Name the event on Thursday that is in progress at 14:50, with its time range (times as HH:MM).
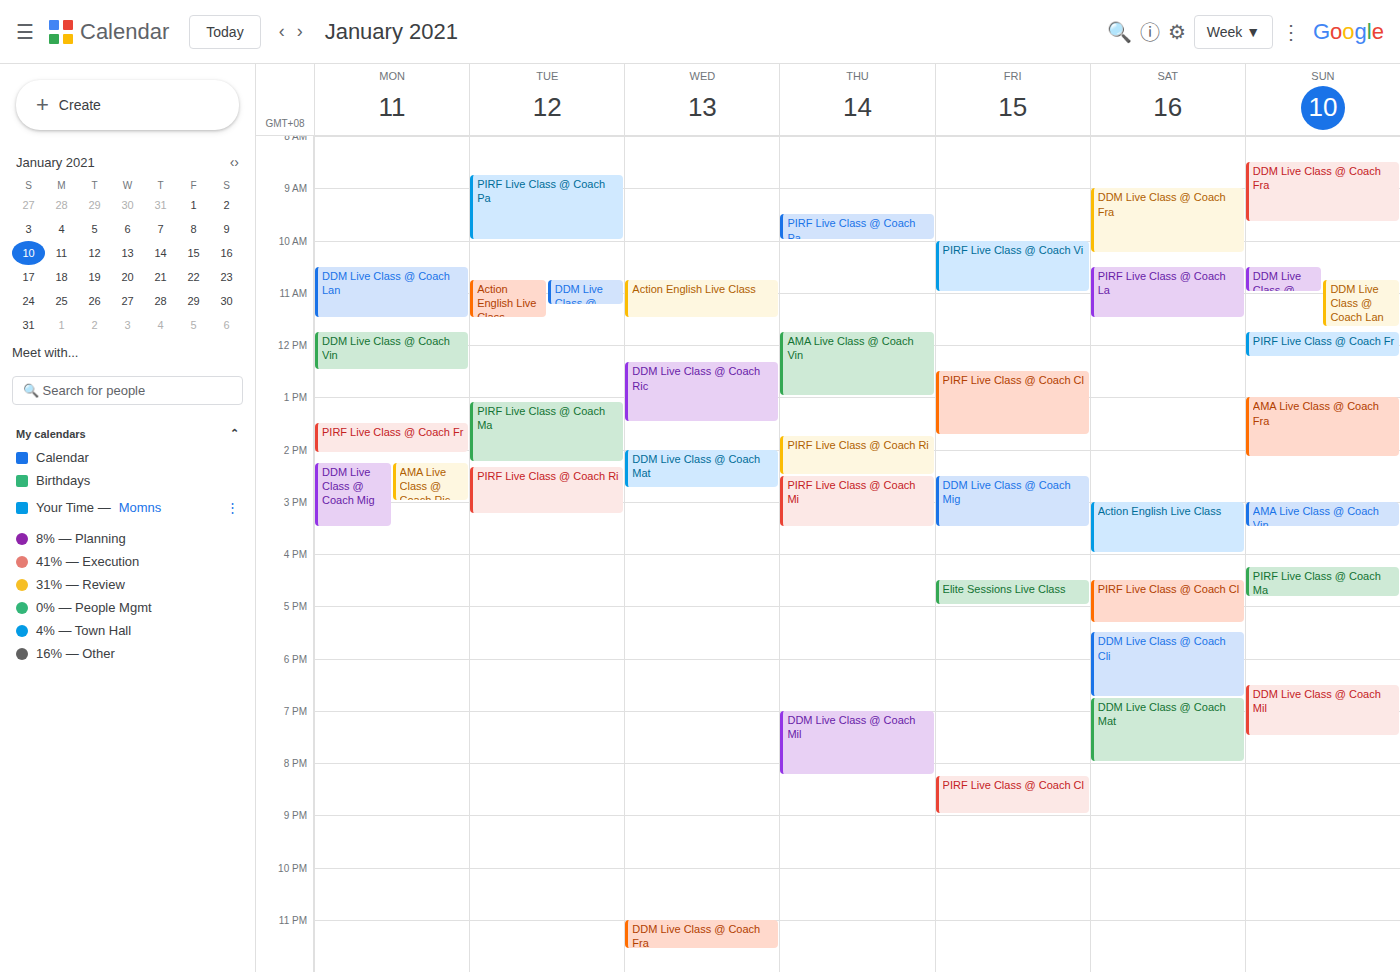
"PIRF Live Class @ Coach Mi", 14:30 to 15:30